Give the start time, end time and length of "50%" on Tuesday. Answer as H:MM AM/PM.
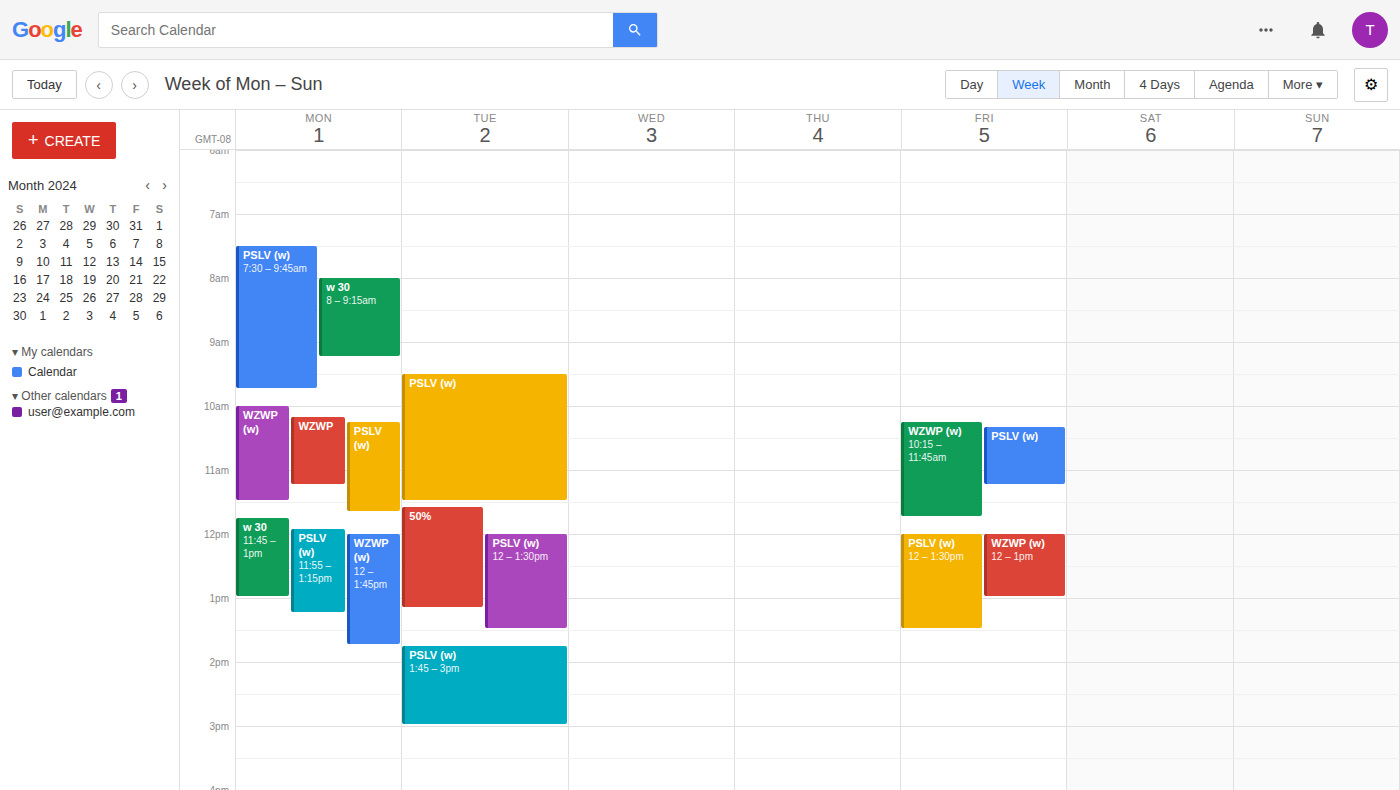
11:35 AM to 1:10 PM, 1 hour 35 minutes